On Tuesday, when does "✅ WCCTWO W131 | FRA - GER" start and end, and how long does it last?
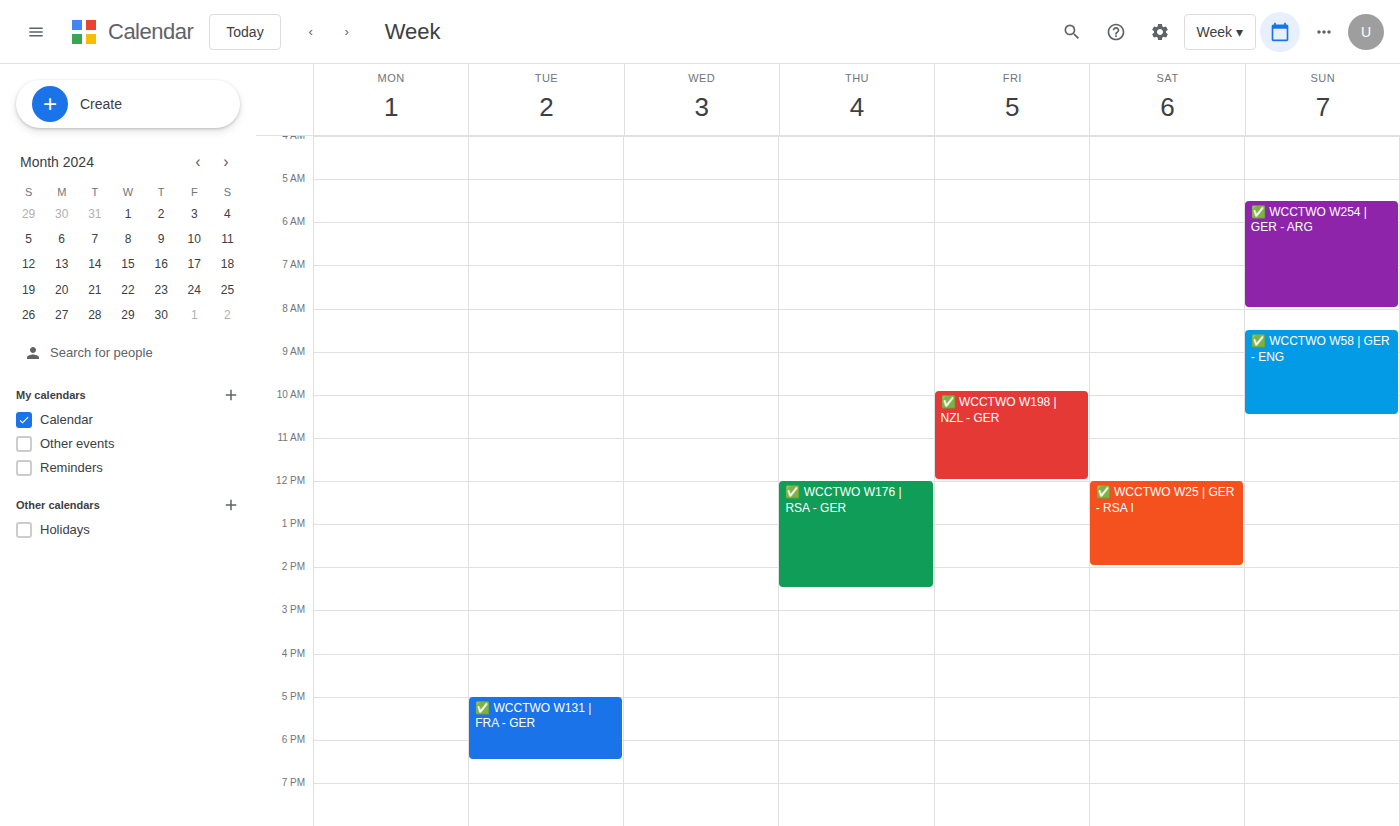
5:00 PM to 6:30 PM, 1 hour 30 minutes